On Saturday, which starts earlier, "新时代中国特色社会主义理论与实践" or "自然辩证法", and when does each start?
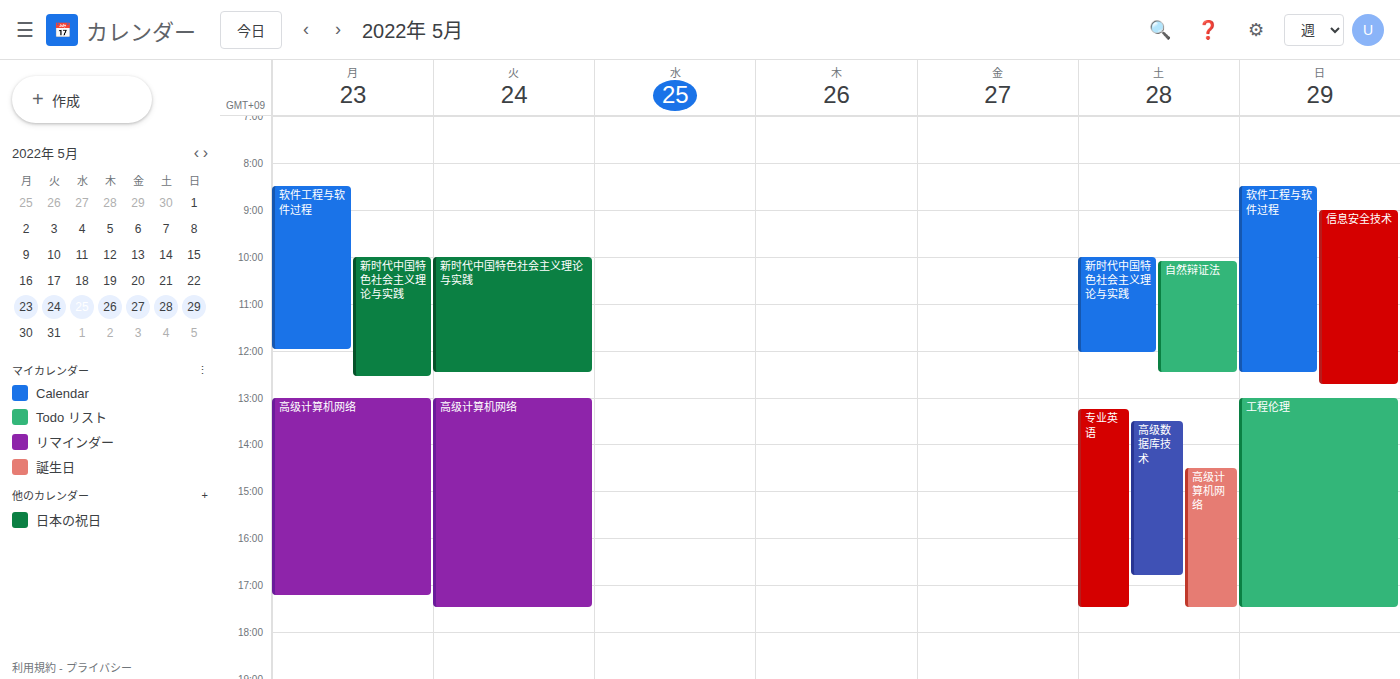
"新时代中国特色社会主义理论与实践" 10:00 AM; "自然辩证法" 10:05 AM.